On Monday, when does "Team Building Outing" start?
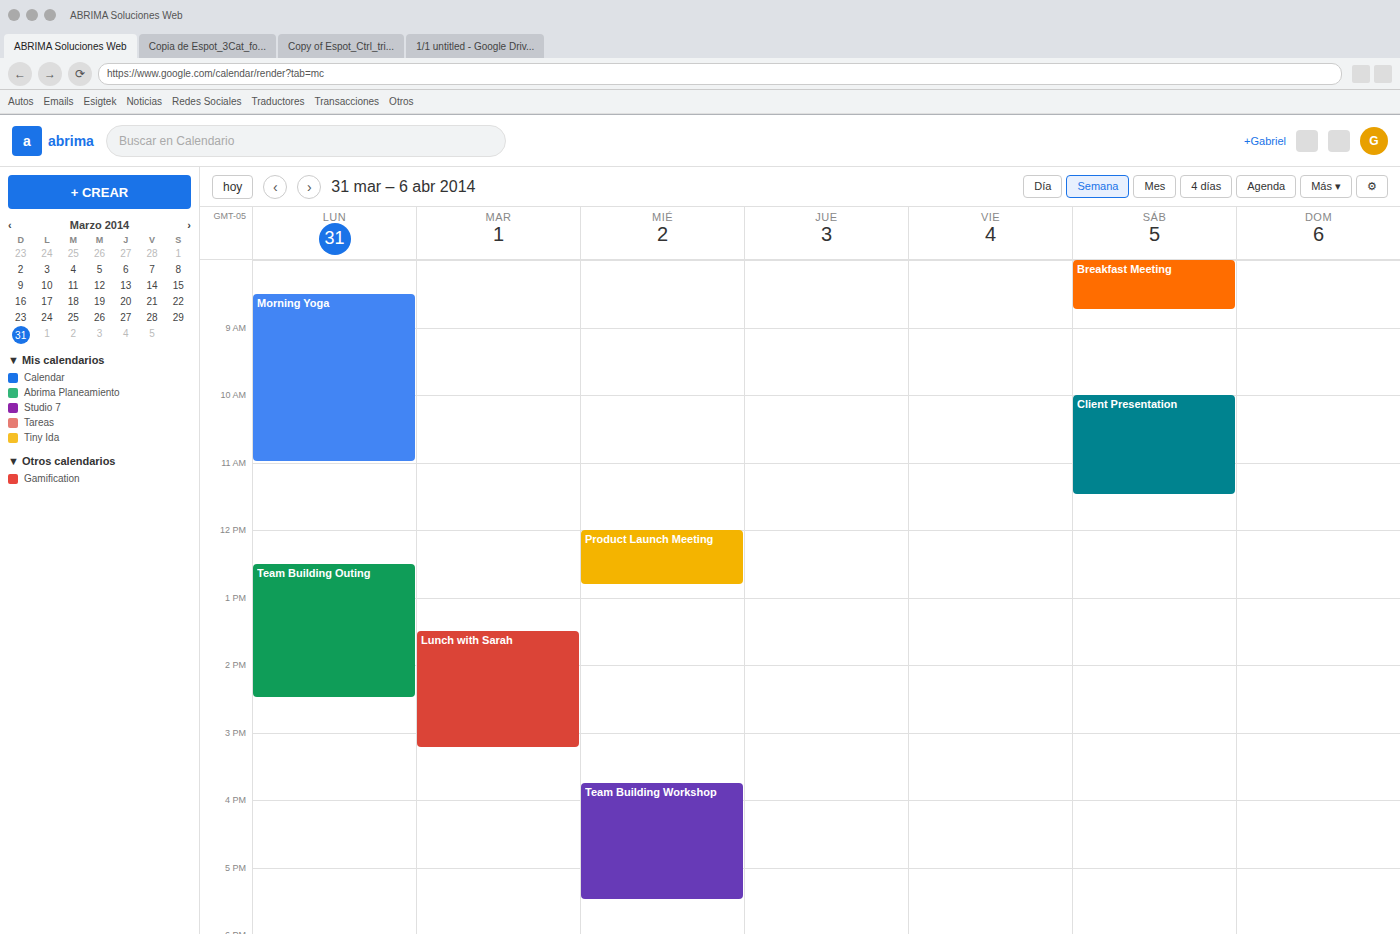
12:30 PM